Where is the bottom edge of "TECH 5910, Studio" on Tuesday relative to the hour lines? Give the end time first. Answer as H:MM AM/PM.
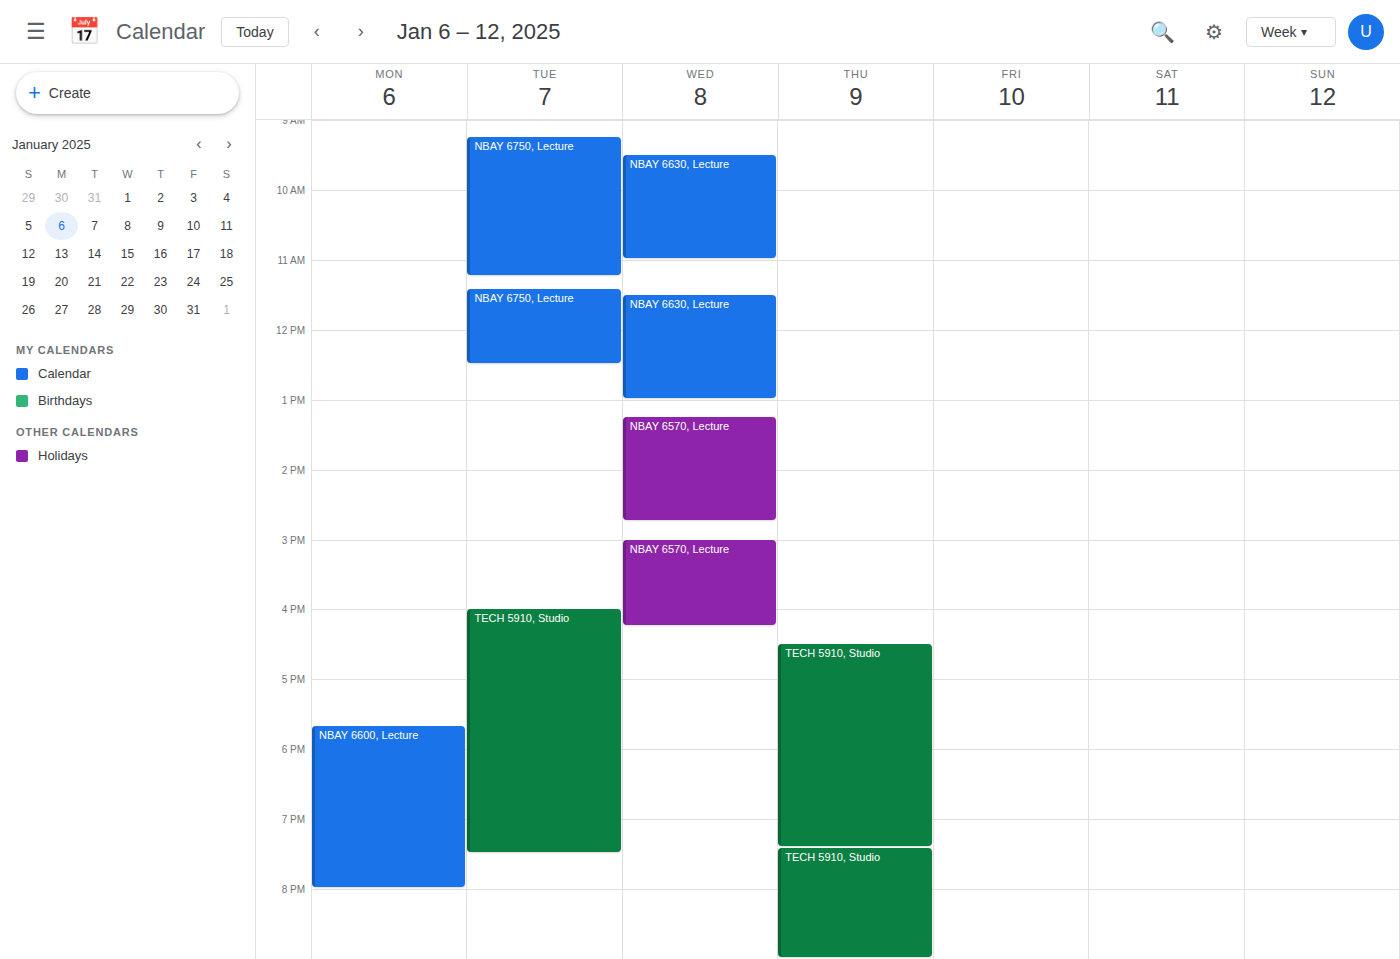
7:30 PM -- halfway between the 7 PM and 8 PM lines.